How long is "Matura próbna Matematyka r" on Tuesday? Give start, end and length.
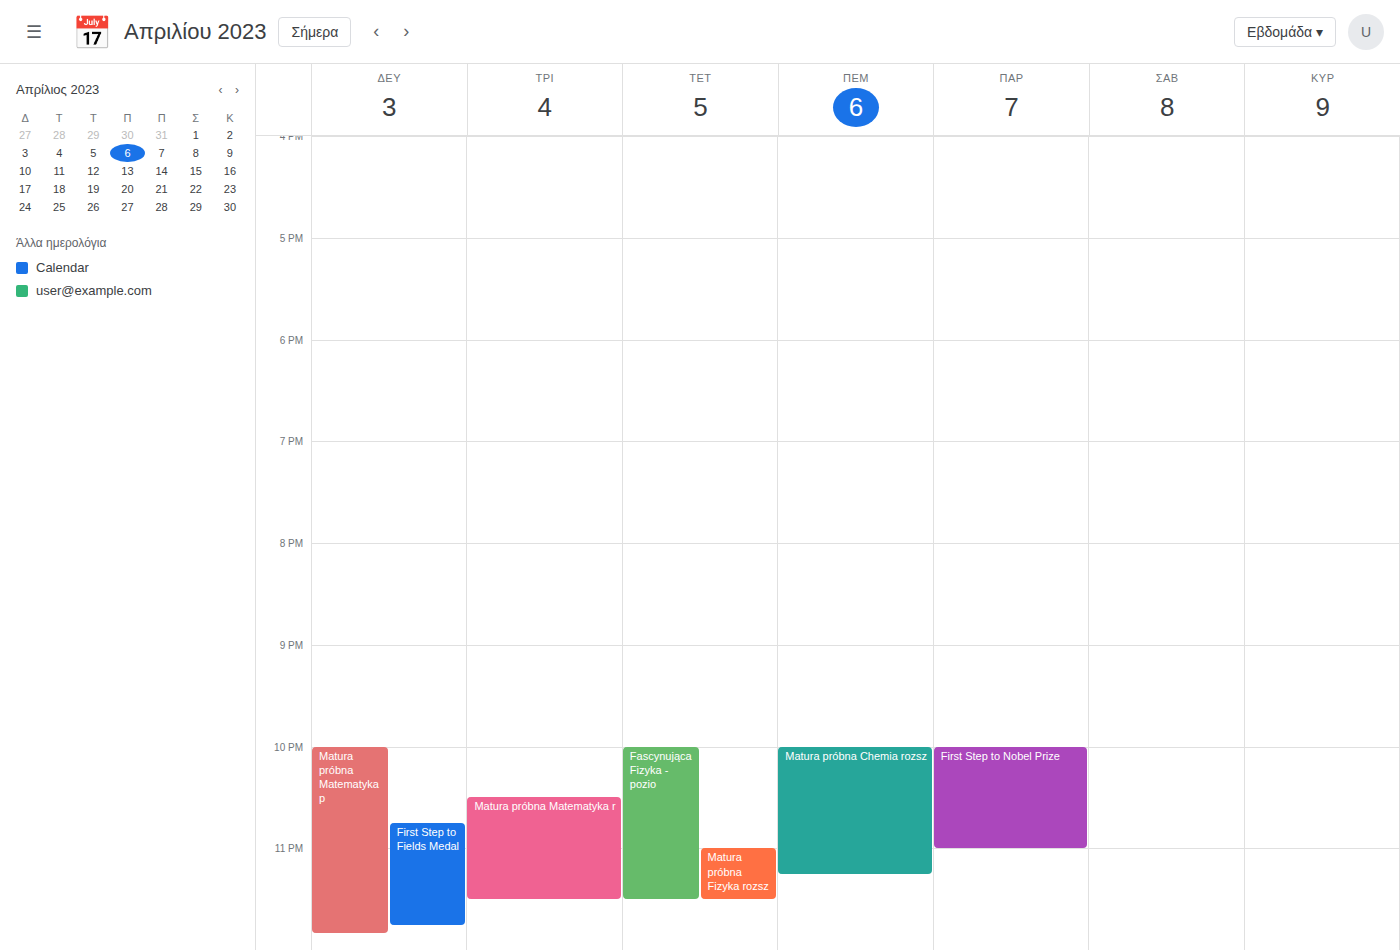
10:30 PM to 11:30 PM, 1 hour